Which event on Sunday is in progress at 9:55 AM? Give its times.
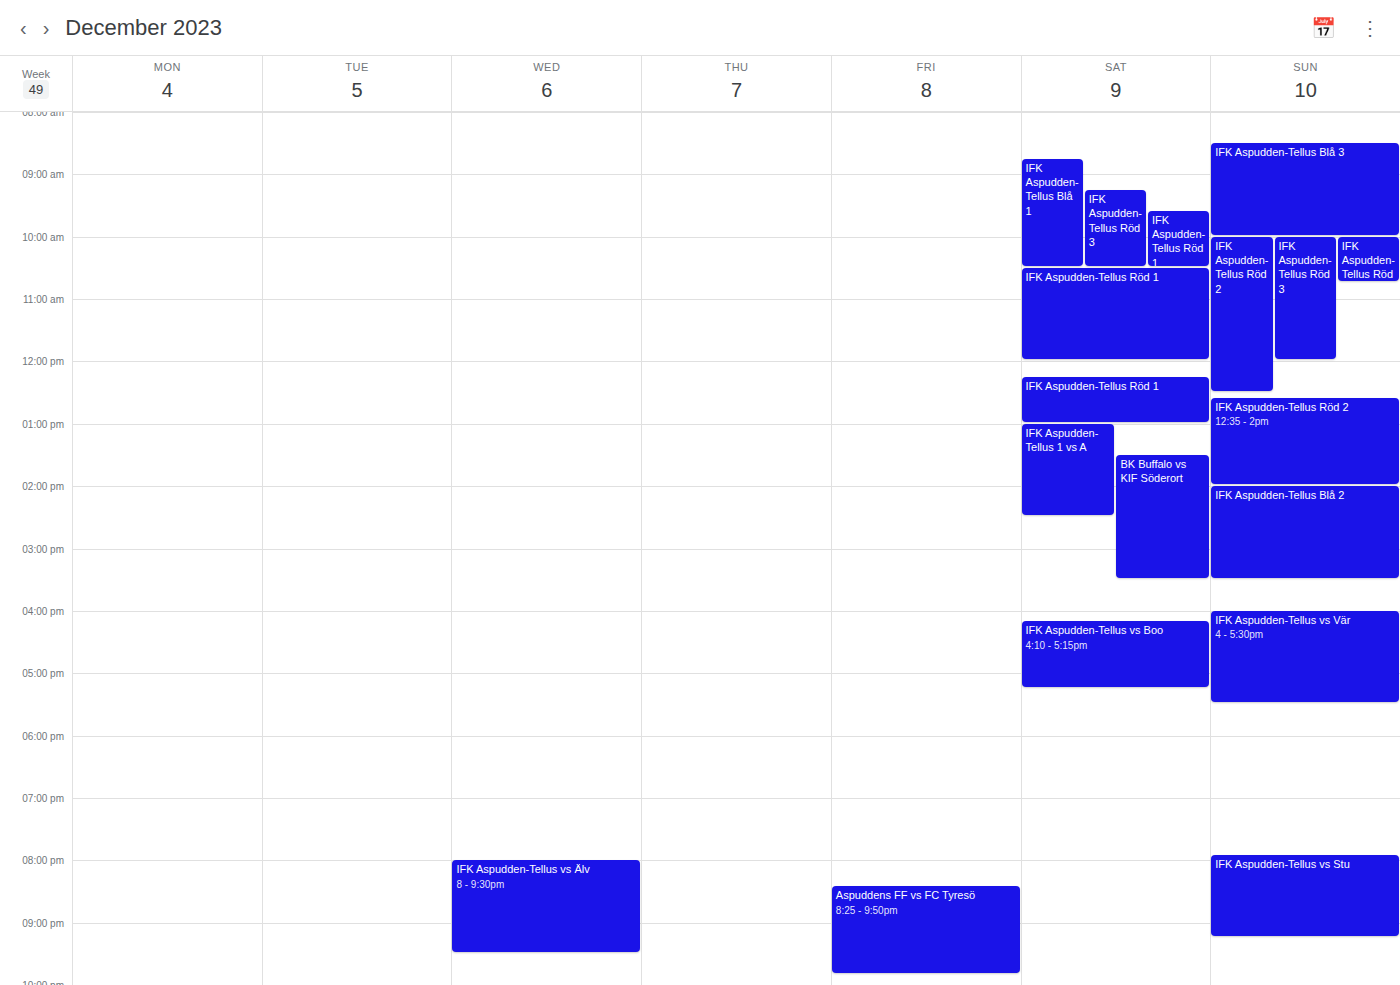
"IFK Aspudden-Tellus Blå 3", 8:30 AM to 10:00 AM